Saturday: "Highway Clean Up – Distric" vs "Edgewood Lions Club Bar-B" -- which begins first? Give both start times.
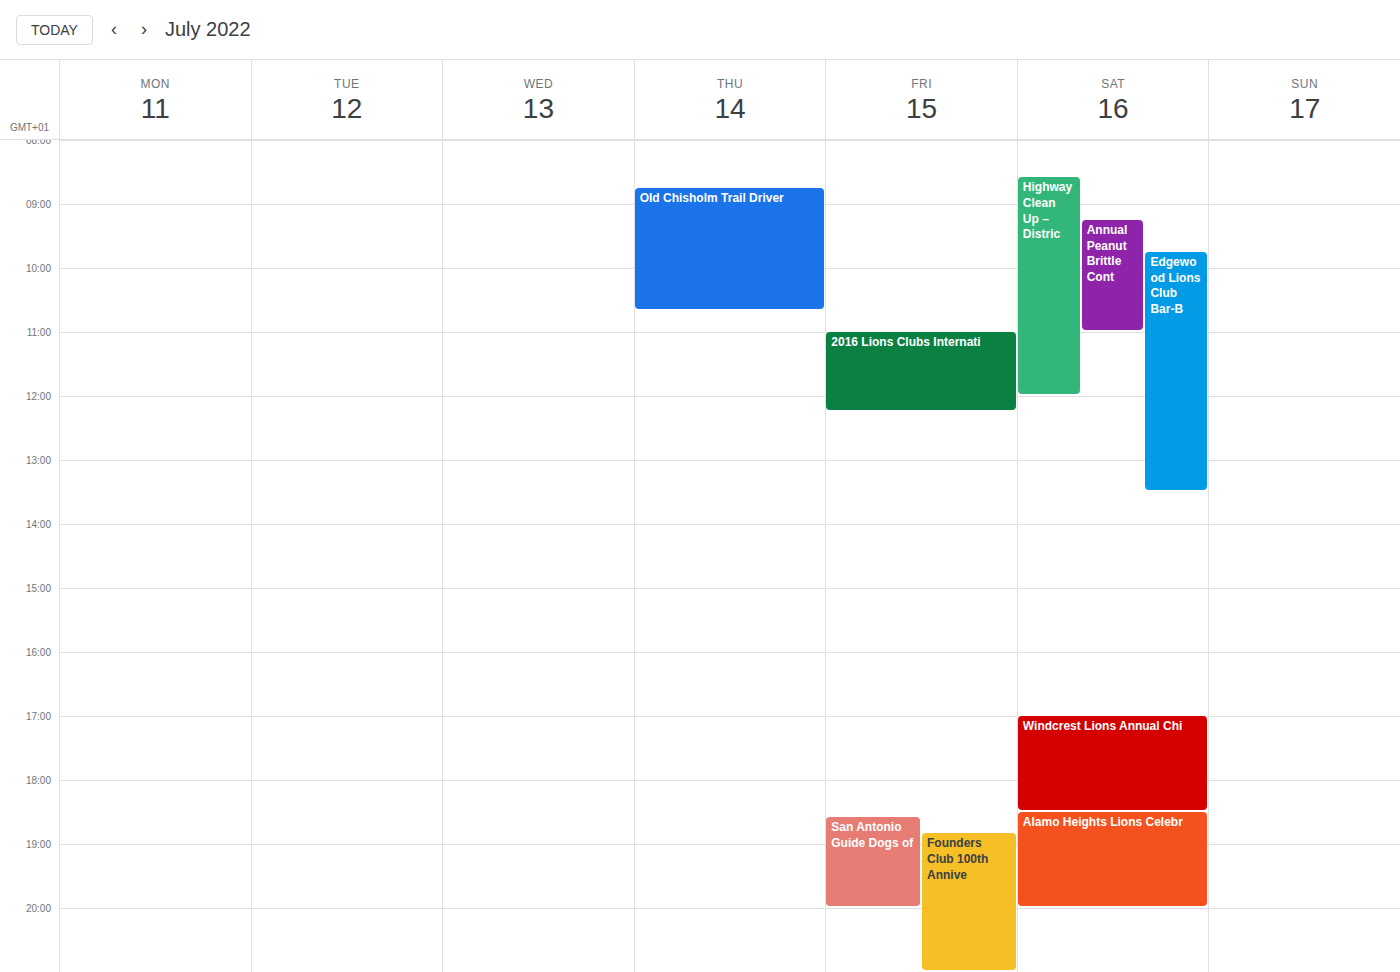
"Highway Clean Up – Distric" 08:35; "Edgewood Lions Club Bar-B" 09:45.